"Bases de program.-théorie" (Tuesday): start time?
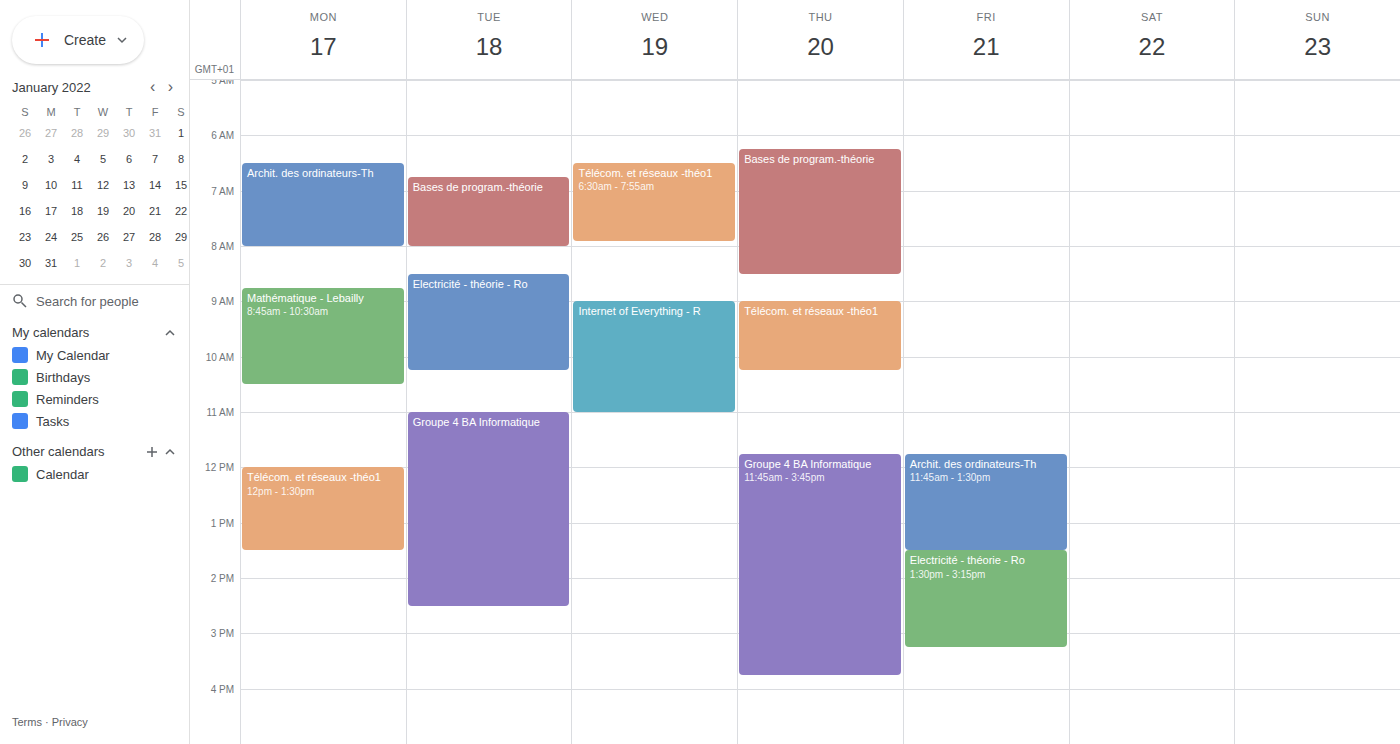
6:45 AM